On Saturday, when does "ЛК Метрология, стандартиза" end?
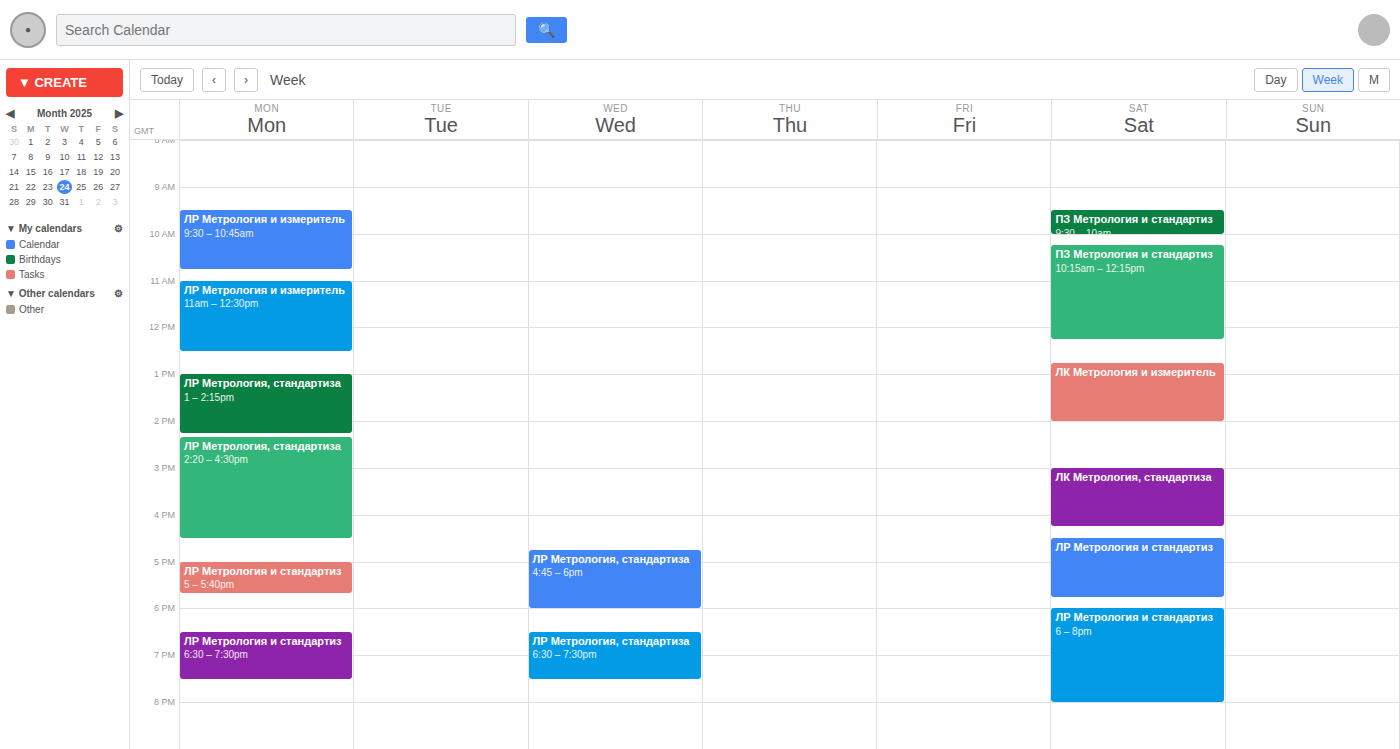
4:15 PM